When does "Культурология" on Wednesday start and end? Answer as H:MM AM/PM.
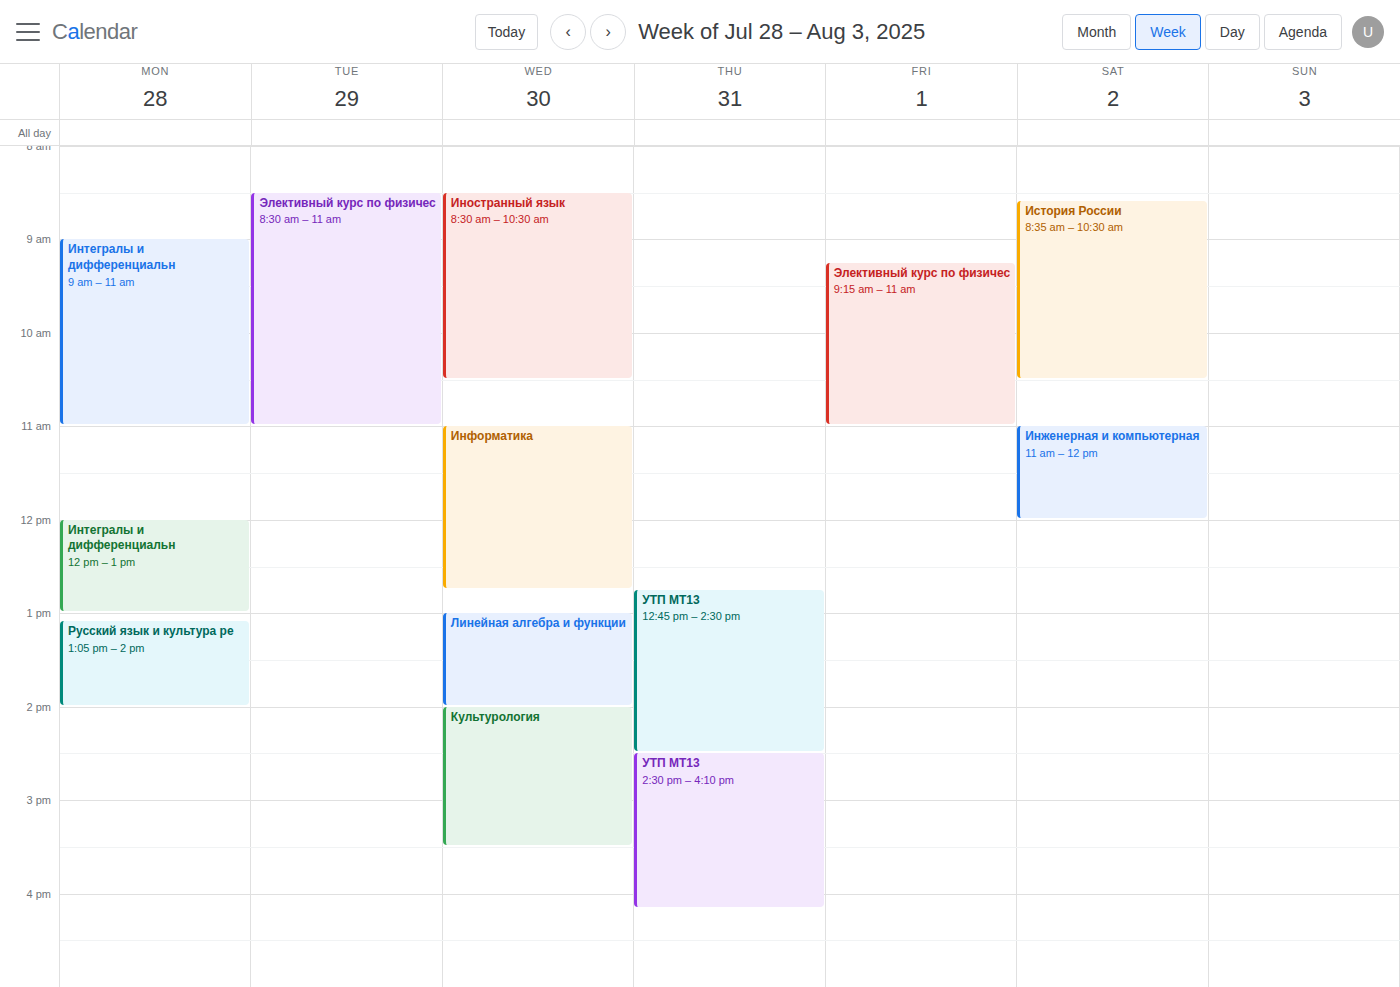
2:00 PM to 3:30 PM